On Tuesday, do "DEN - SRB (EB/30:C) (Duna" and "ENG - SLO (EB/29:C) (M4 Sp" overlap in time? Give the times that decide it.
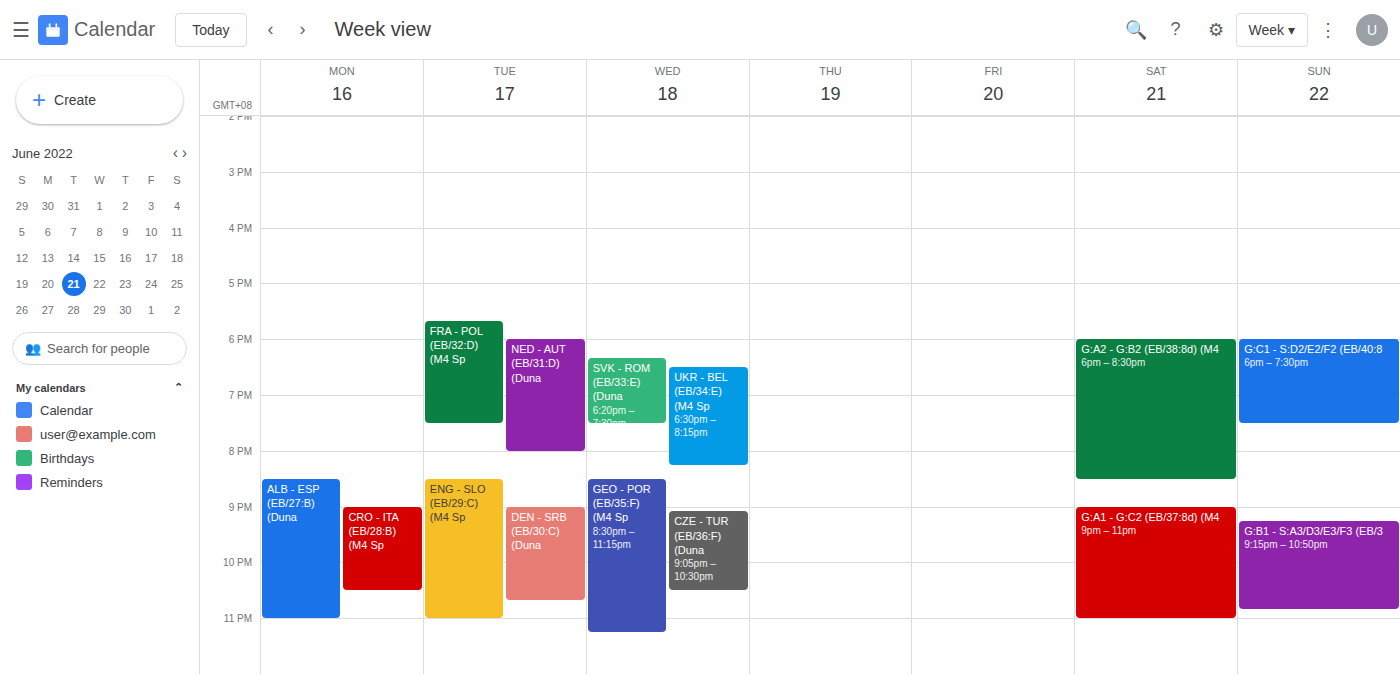
"DEN - SRB (EB/30:C) (Duna" runs 21:00 to 22:40, inside "ENG - SLO (EB/29:C) (M4 Sp" -- they overlap.